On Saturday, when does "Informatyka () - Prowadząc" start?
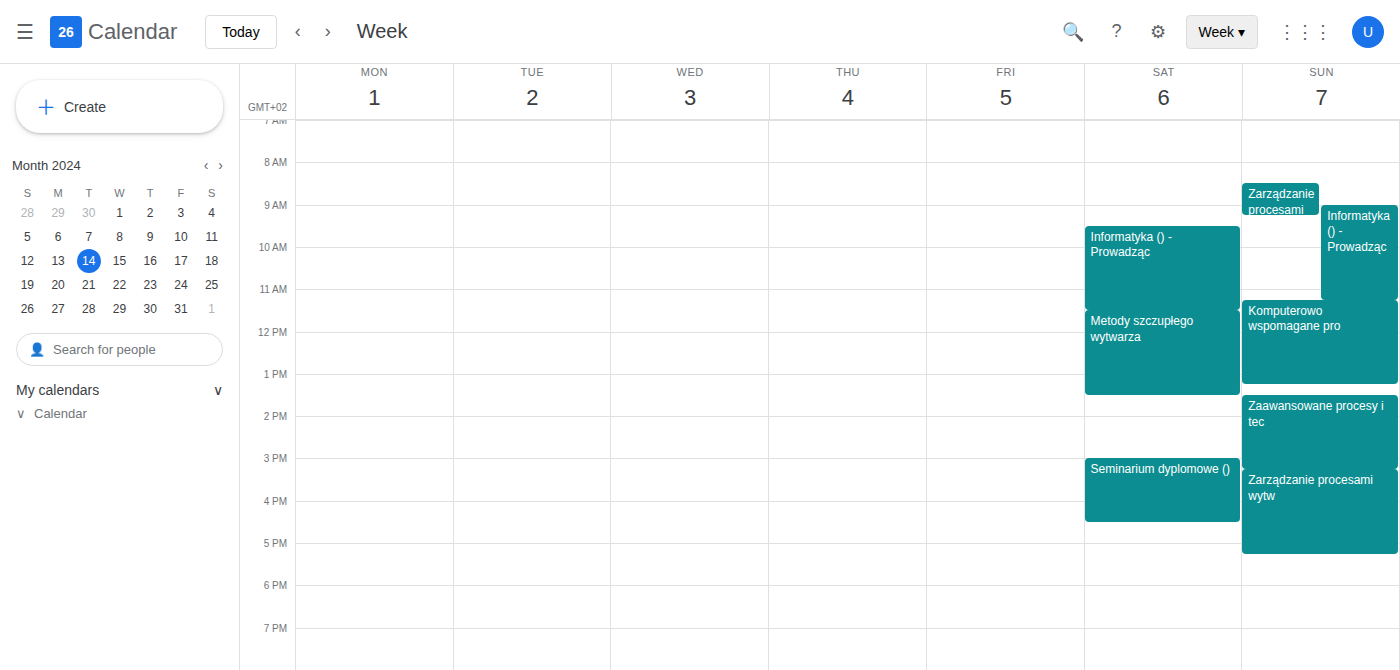
9:30 AM